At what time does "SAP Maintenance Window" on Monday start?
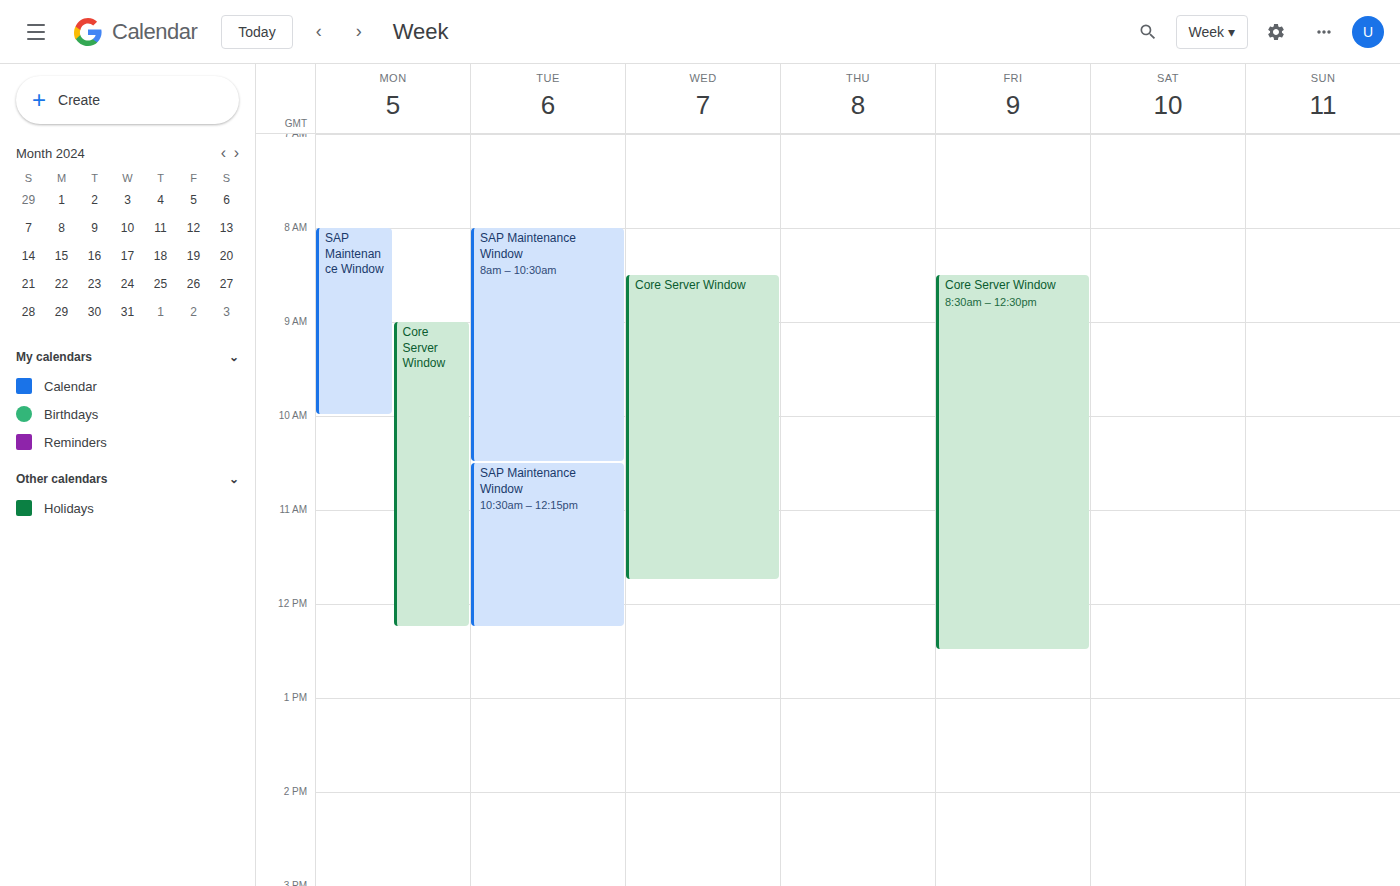
8:00 AM